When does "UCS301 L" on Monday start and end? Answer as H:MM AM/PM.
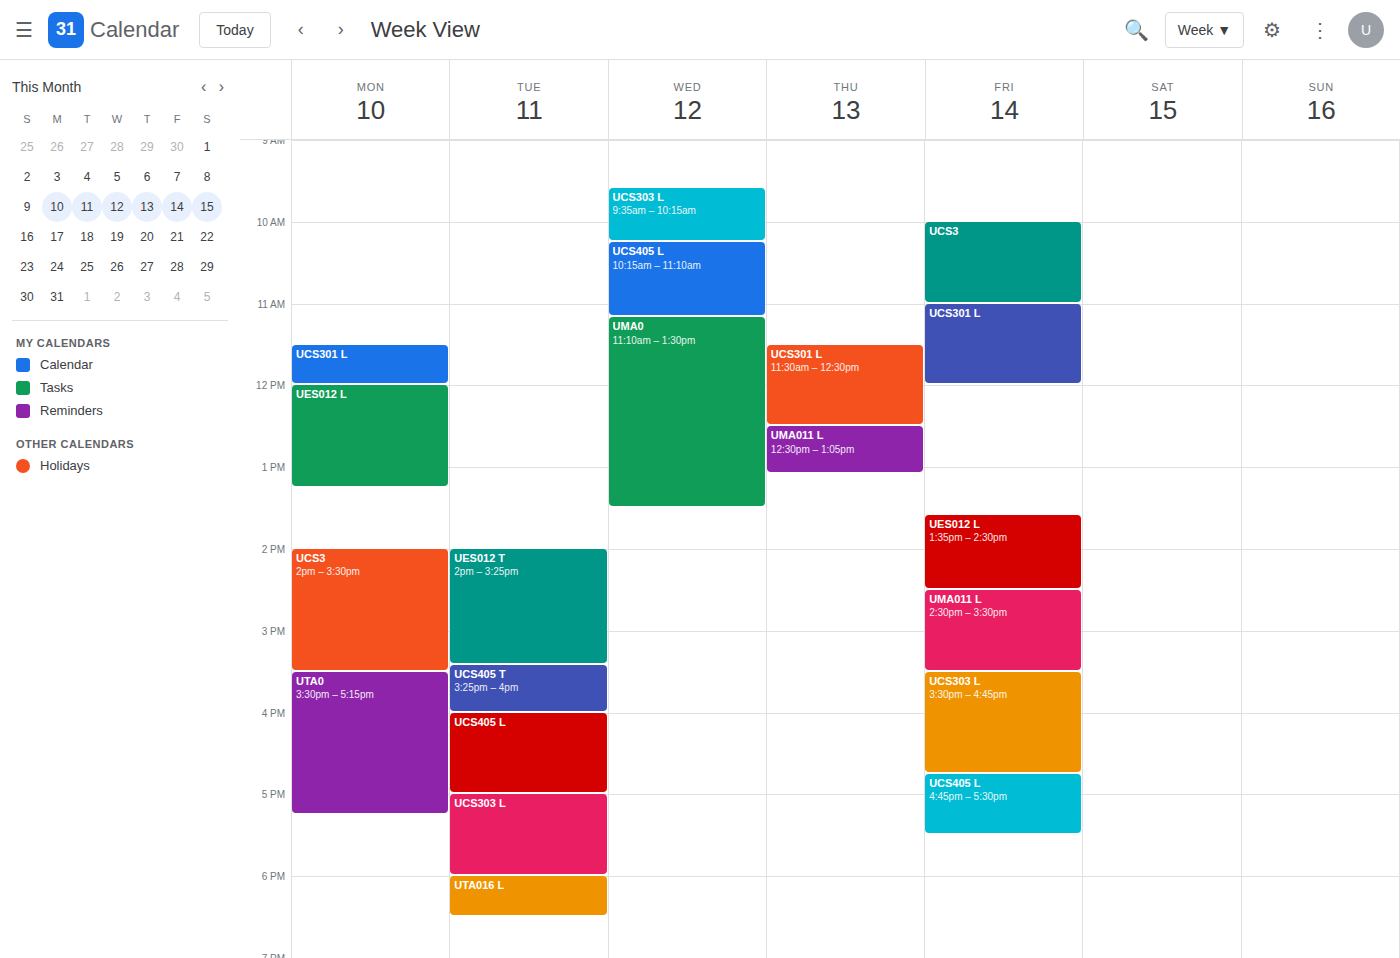
11:30 AM to 12:00 PM